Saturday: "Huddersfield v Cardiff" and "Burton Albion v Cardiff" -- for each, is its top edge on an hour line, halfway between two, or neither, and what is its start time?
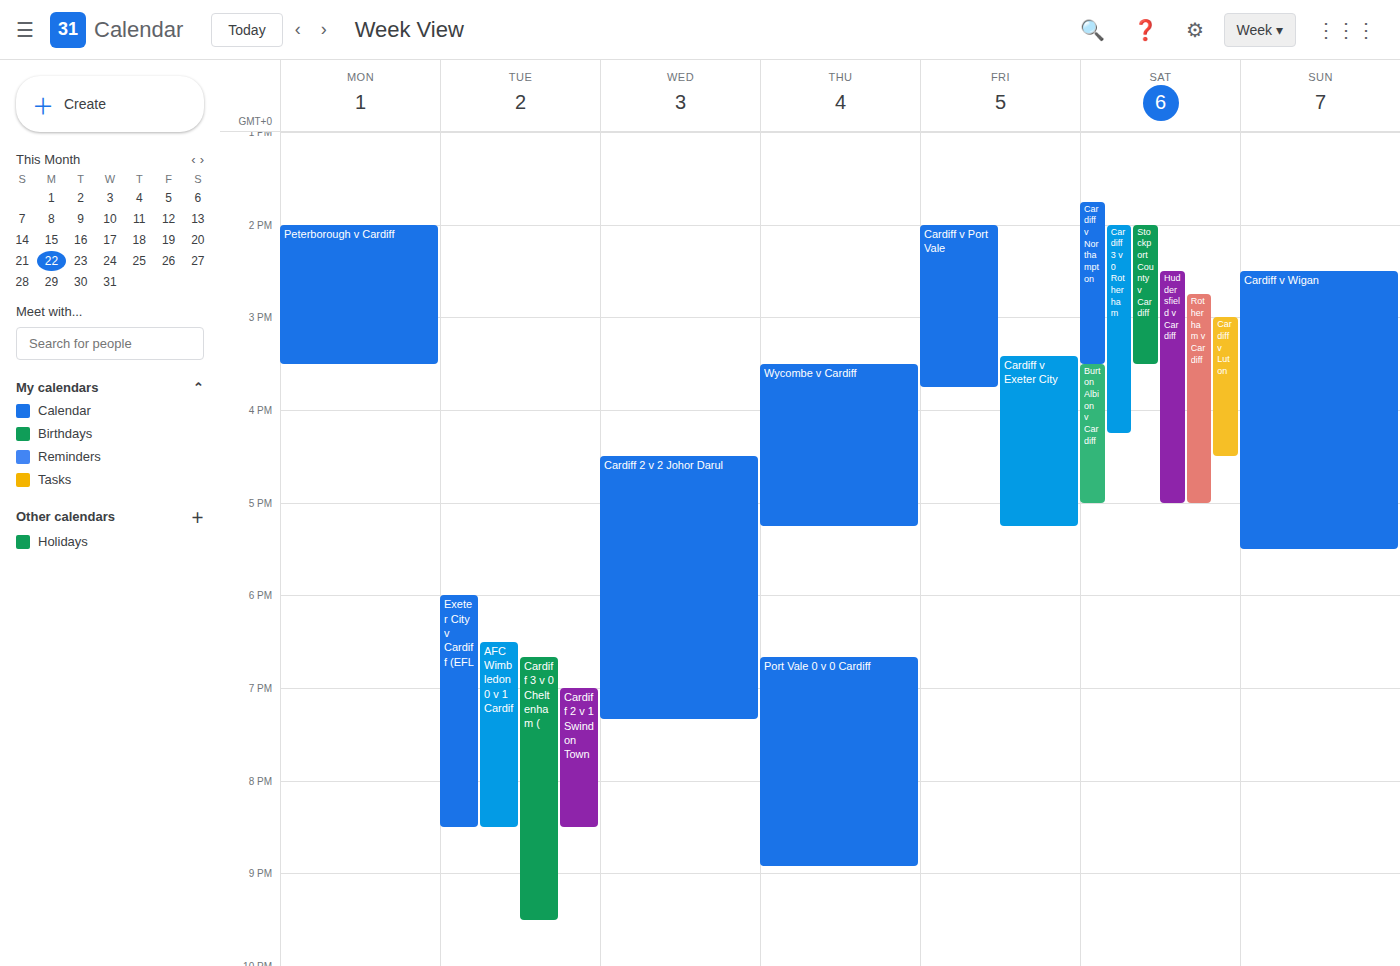
"Huddersfield v Cardiff": 14:30, halfway between the 14:00 and 15:00 lines. "Burton Albion v Cardiff": 15:30, halfway between the 15:00 and 16:00 lines.